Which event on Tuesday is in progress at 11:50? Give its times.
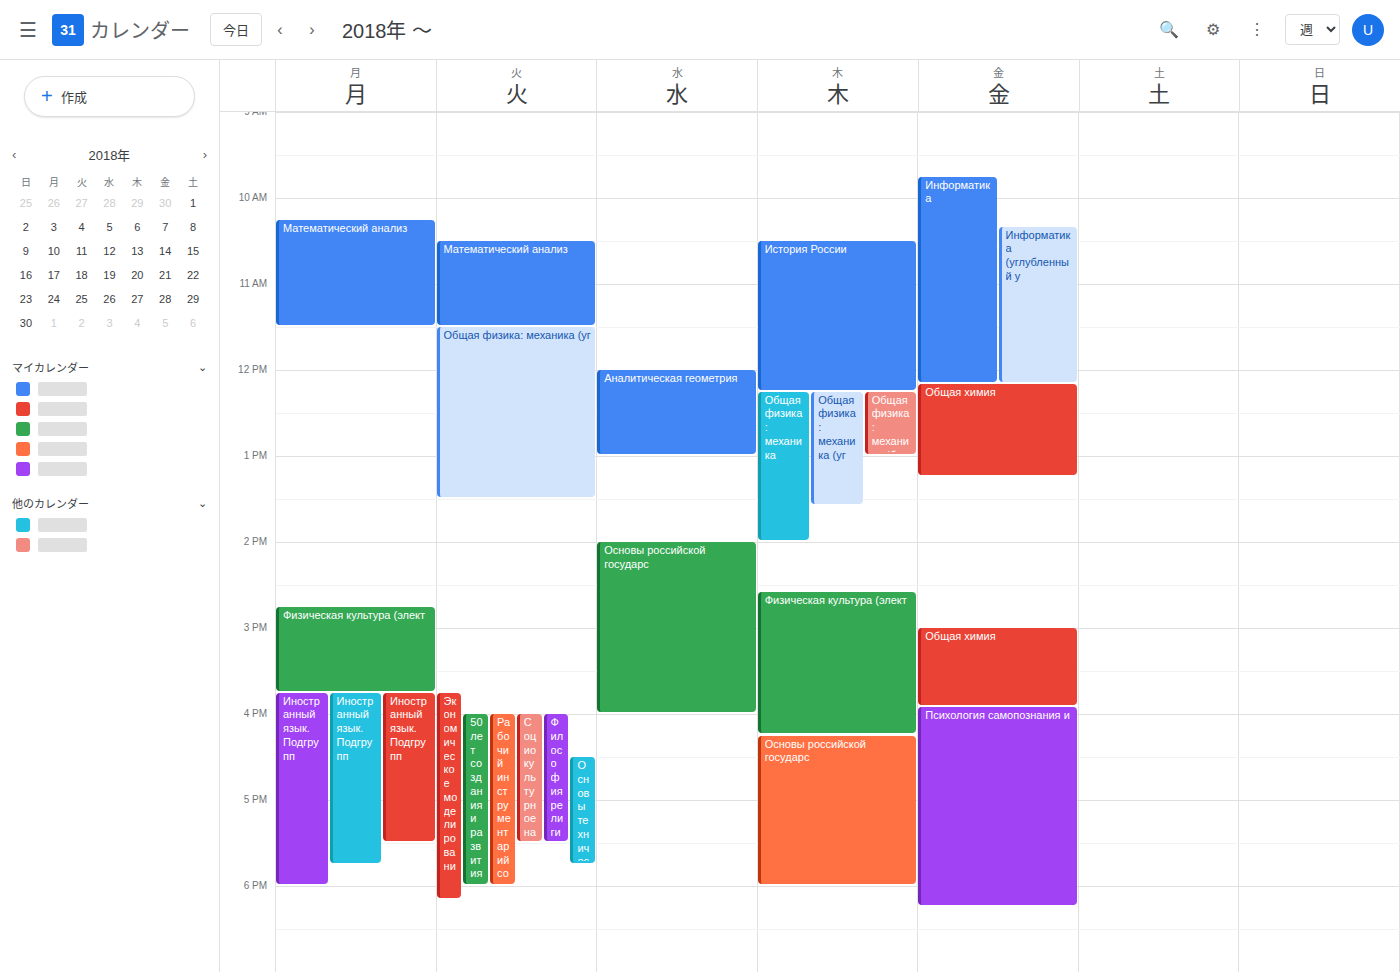
"Общая физика: механика (уг", 11:30 to 13:30